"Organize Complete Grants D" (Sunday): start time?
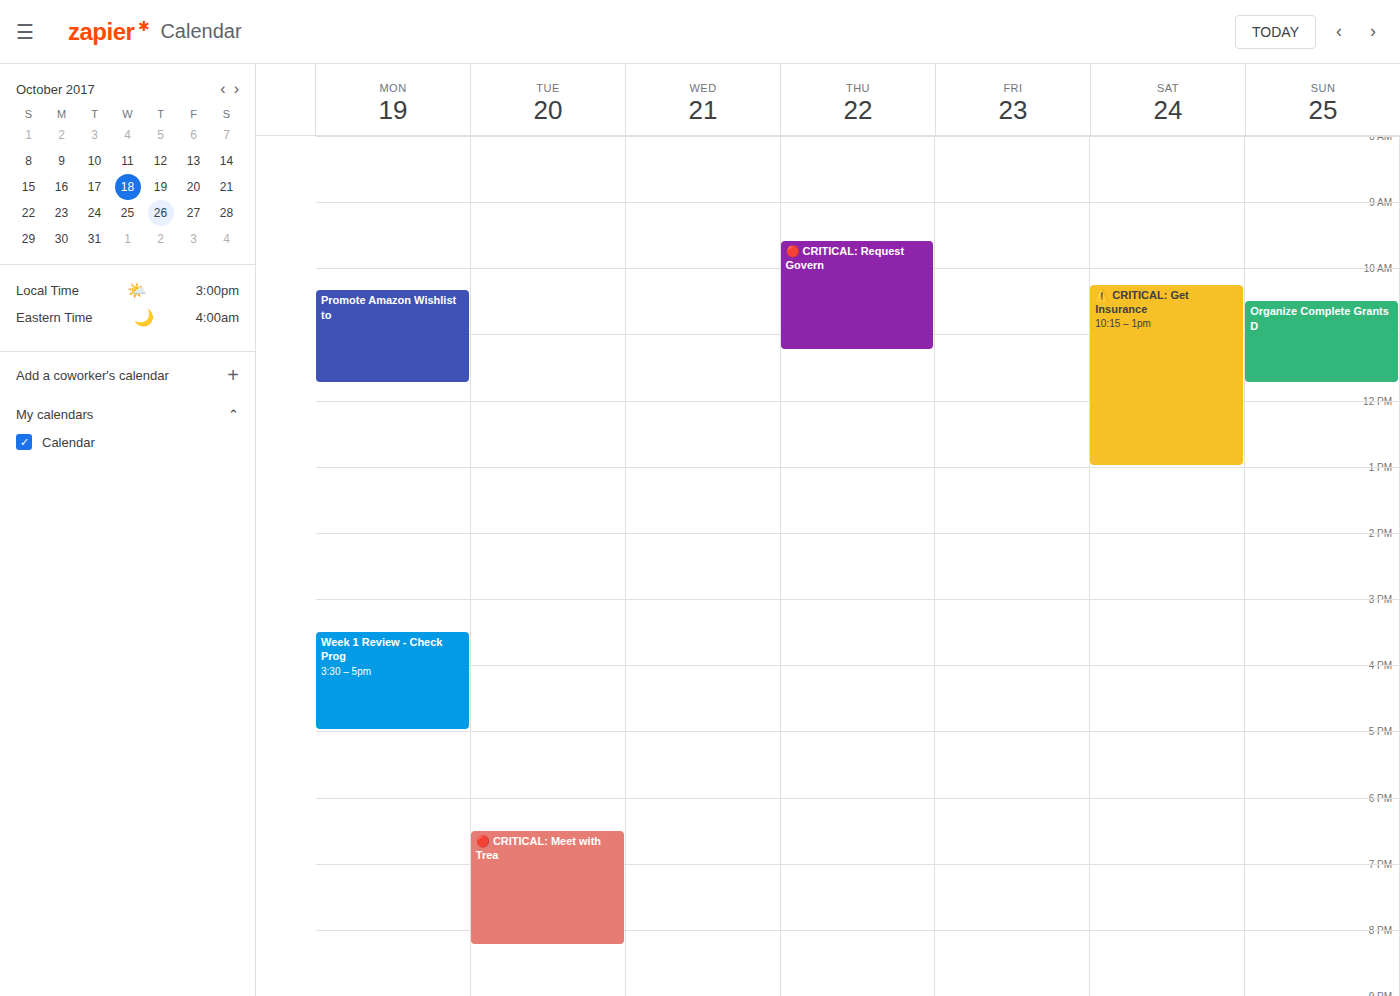
10:30 AM